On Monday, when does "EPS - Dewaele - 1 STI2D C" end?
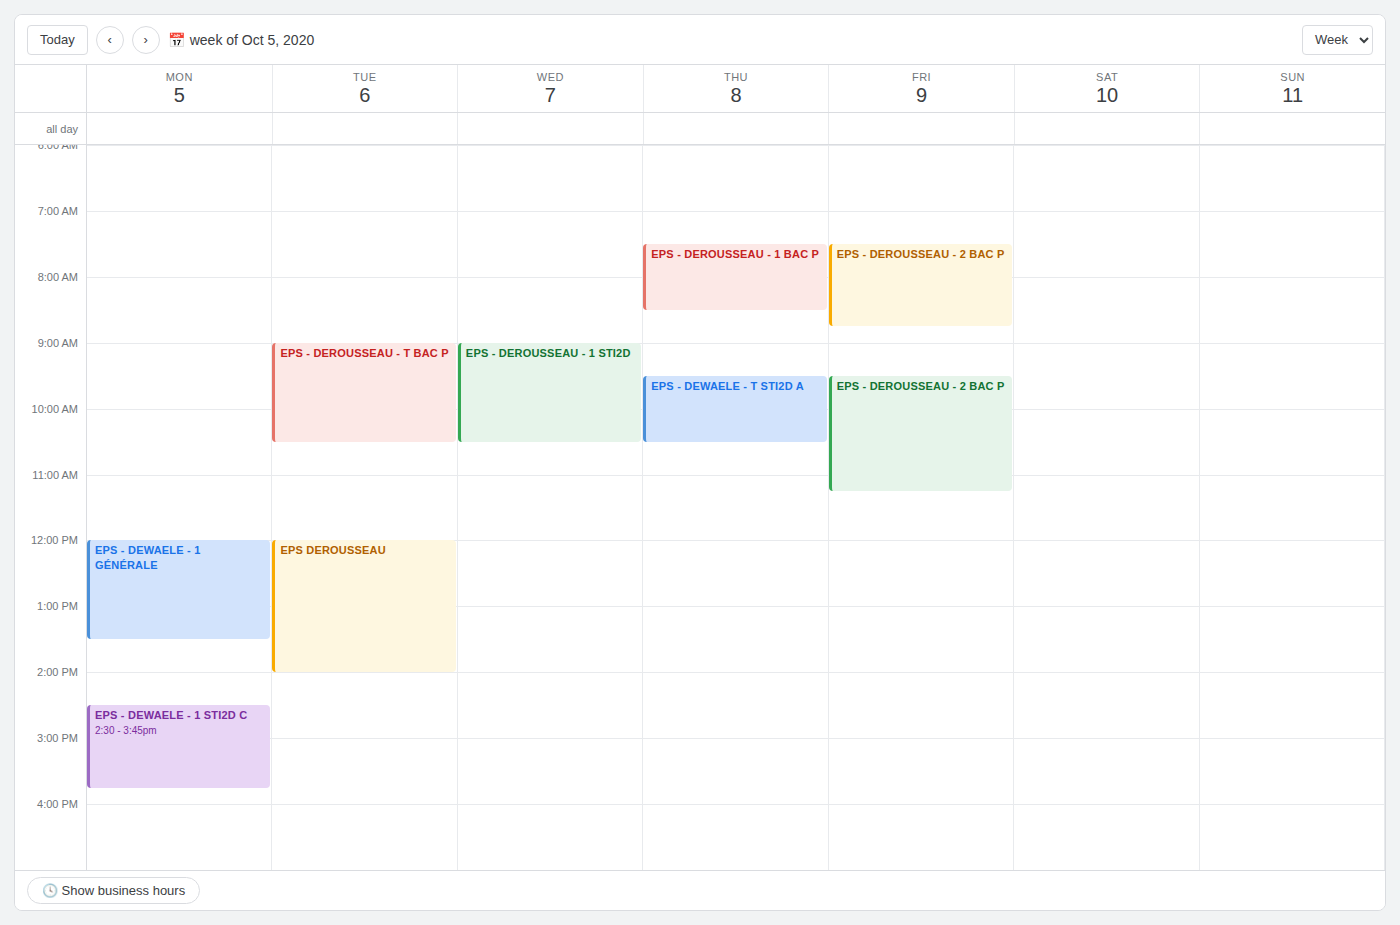
3:45 PM